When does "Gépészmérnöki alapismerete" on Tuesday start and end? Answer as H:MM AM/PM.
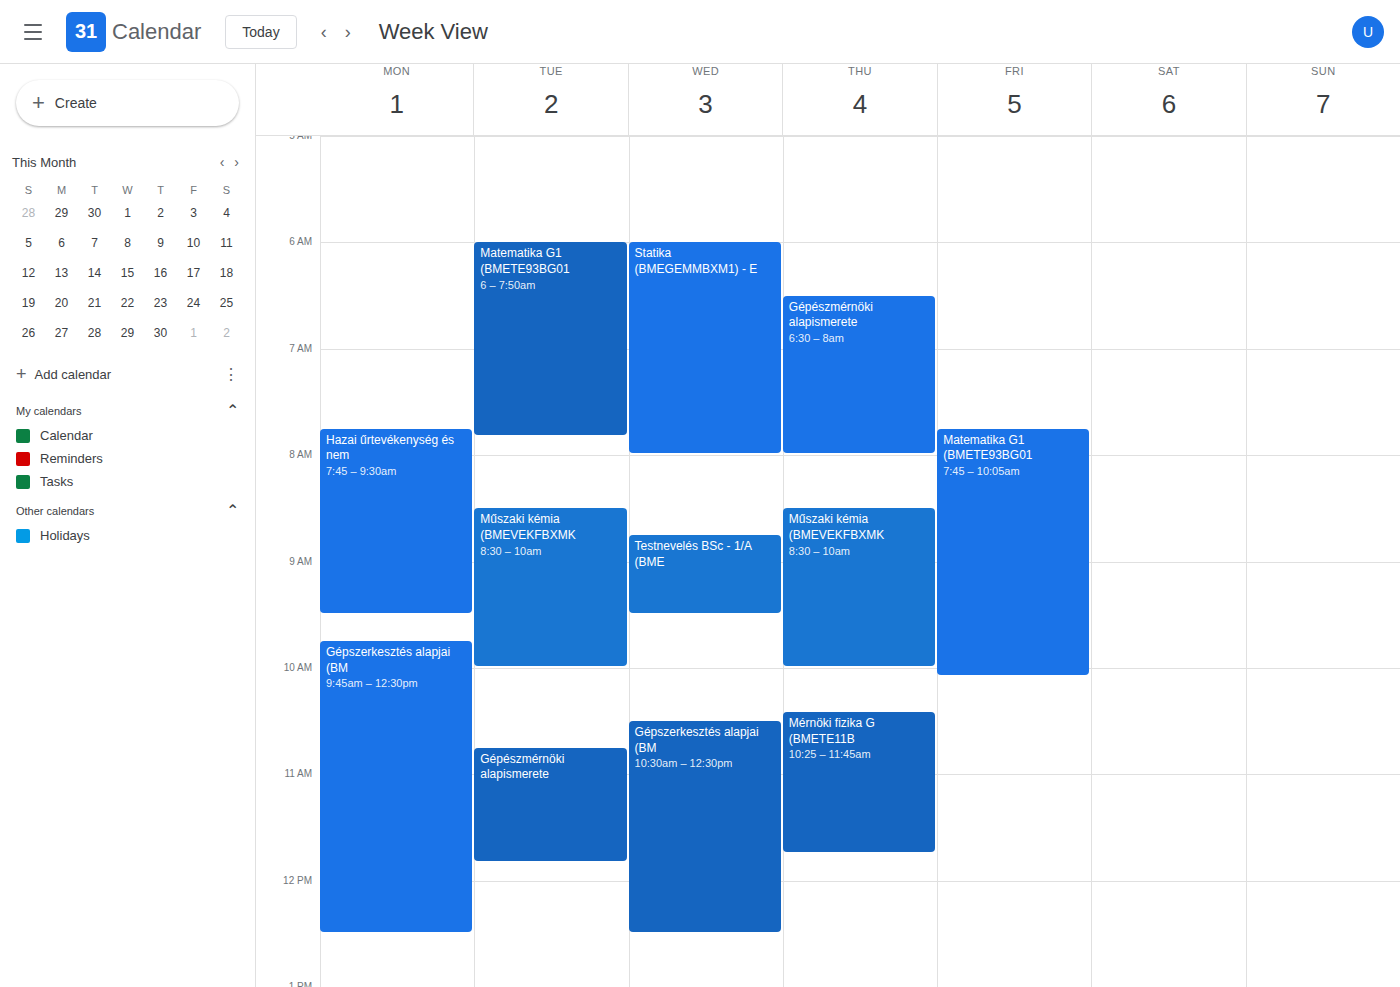
10:45 AM to 11:50 AM